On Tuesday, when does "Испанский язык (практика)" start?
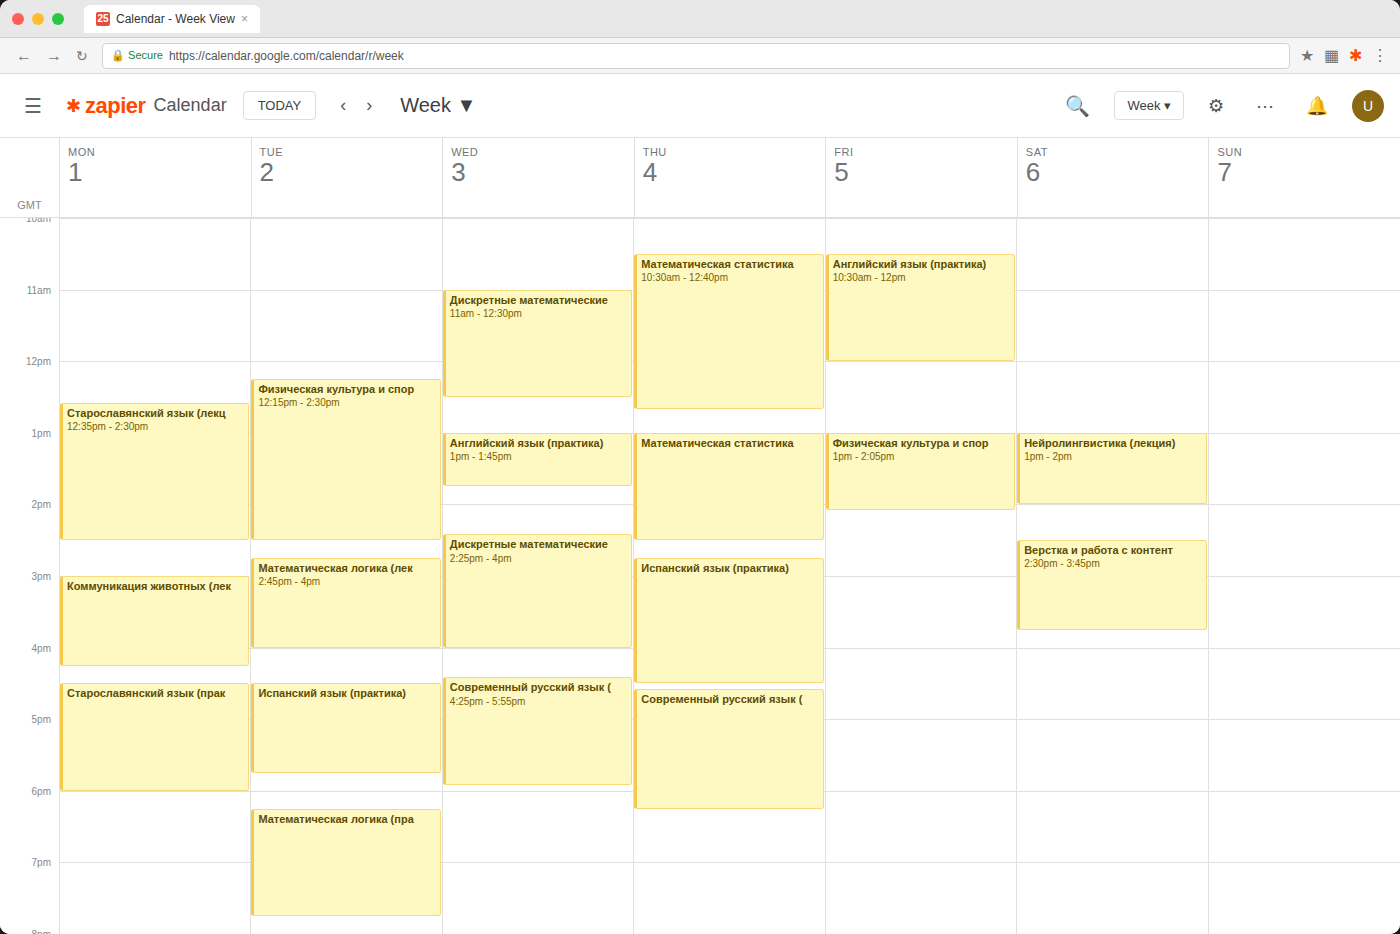
4:30 PM